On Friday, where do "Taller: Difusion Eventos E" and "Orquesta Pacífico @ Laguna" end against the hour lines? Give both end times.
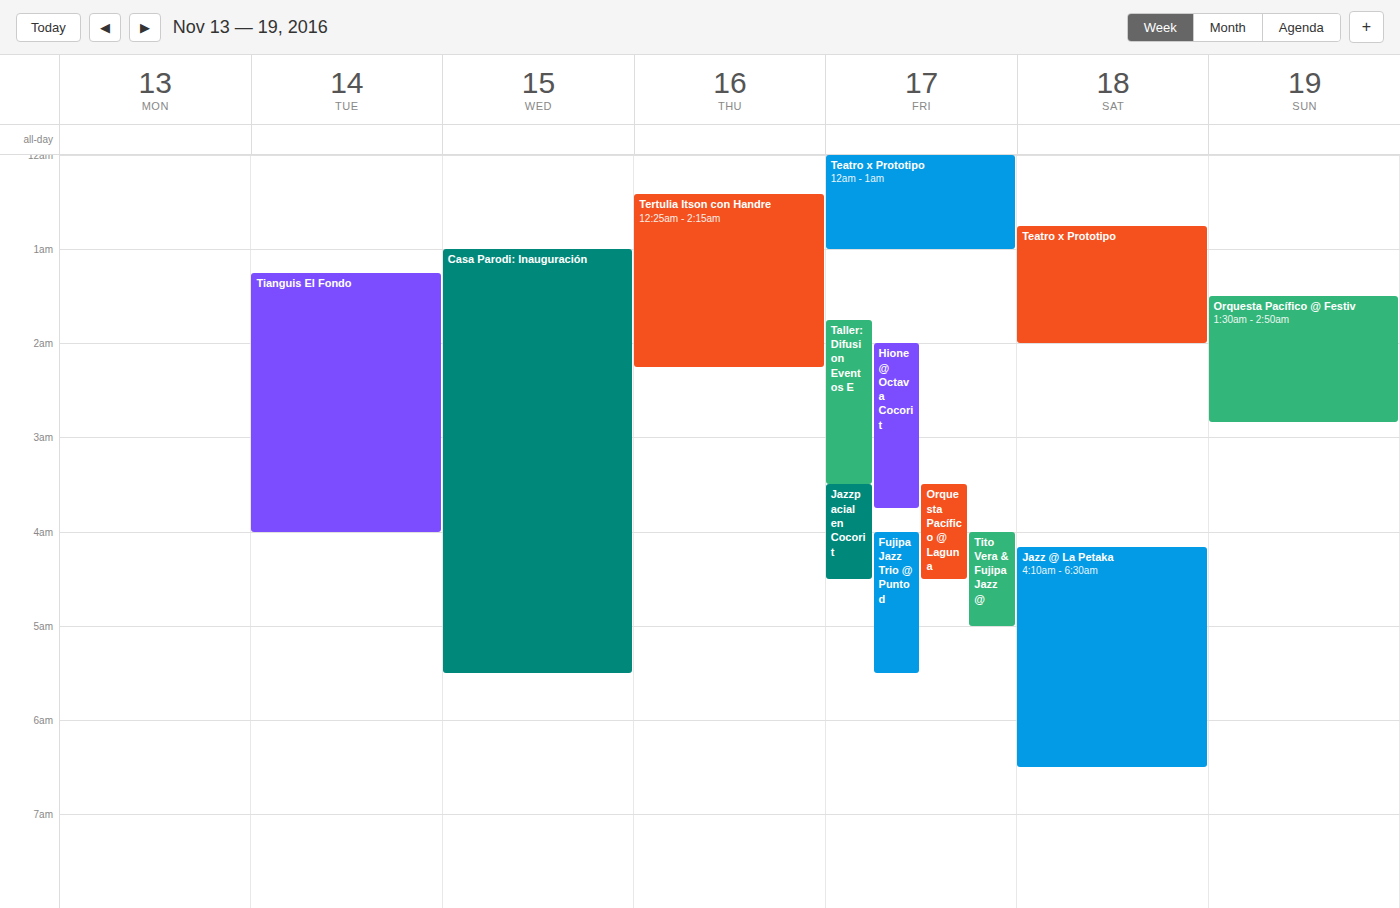
"Taller: Difusion Eventos E": 03:30, halfway between the 03:00 and 04:00 lines. "Orquesta Pacífico @ Laguna": 04:30, halfway between the 04:00 and 05:00 lines.